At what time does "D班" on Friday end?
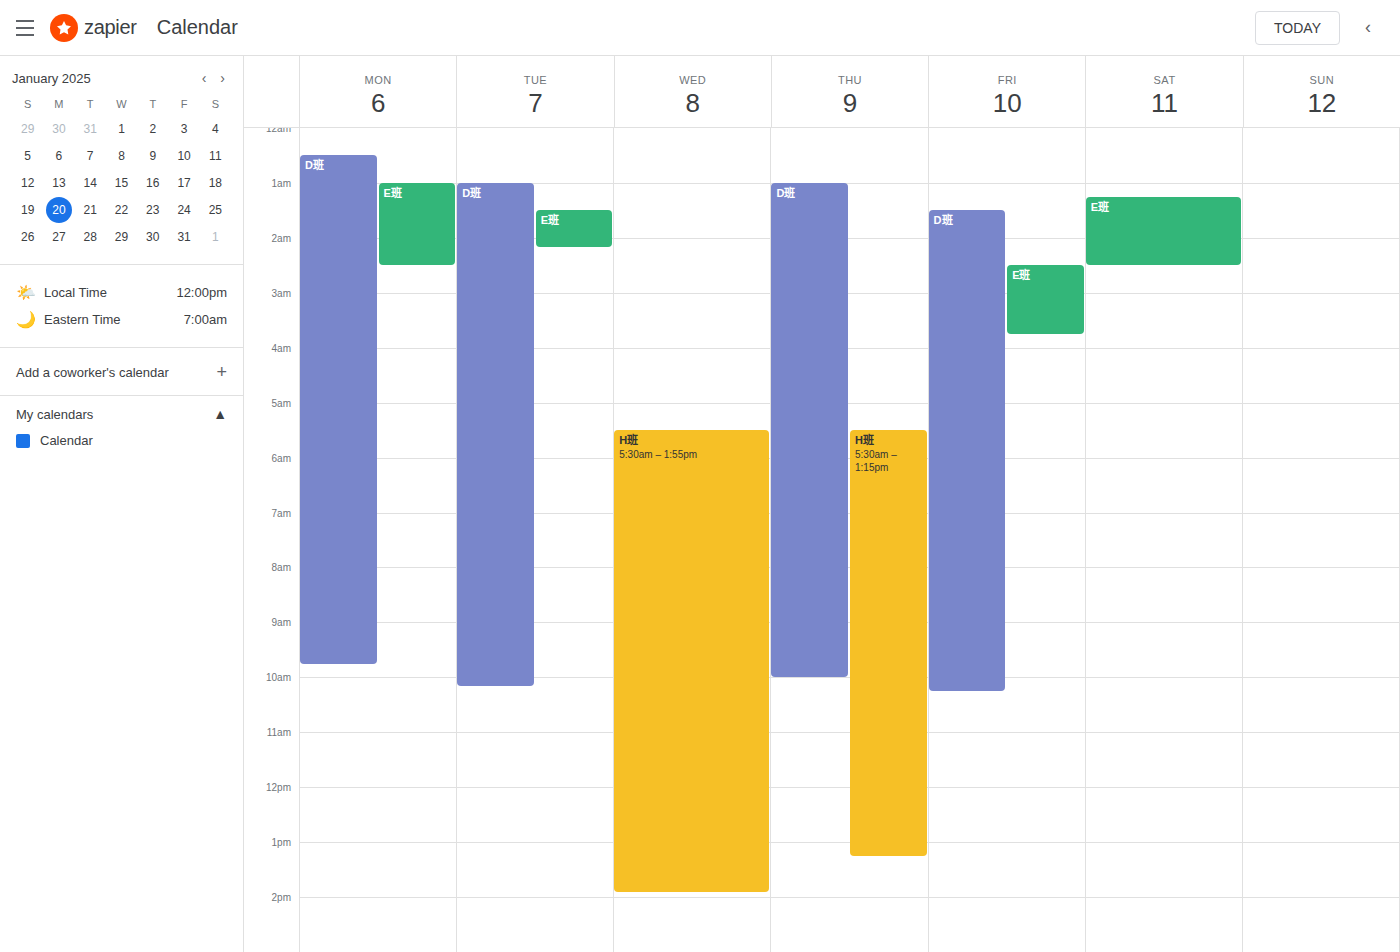
10:15 AM